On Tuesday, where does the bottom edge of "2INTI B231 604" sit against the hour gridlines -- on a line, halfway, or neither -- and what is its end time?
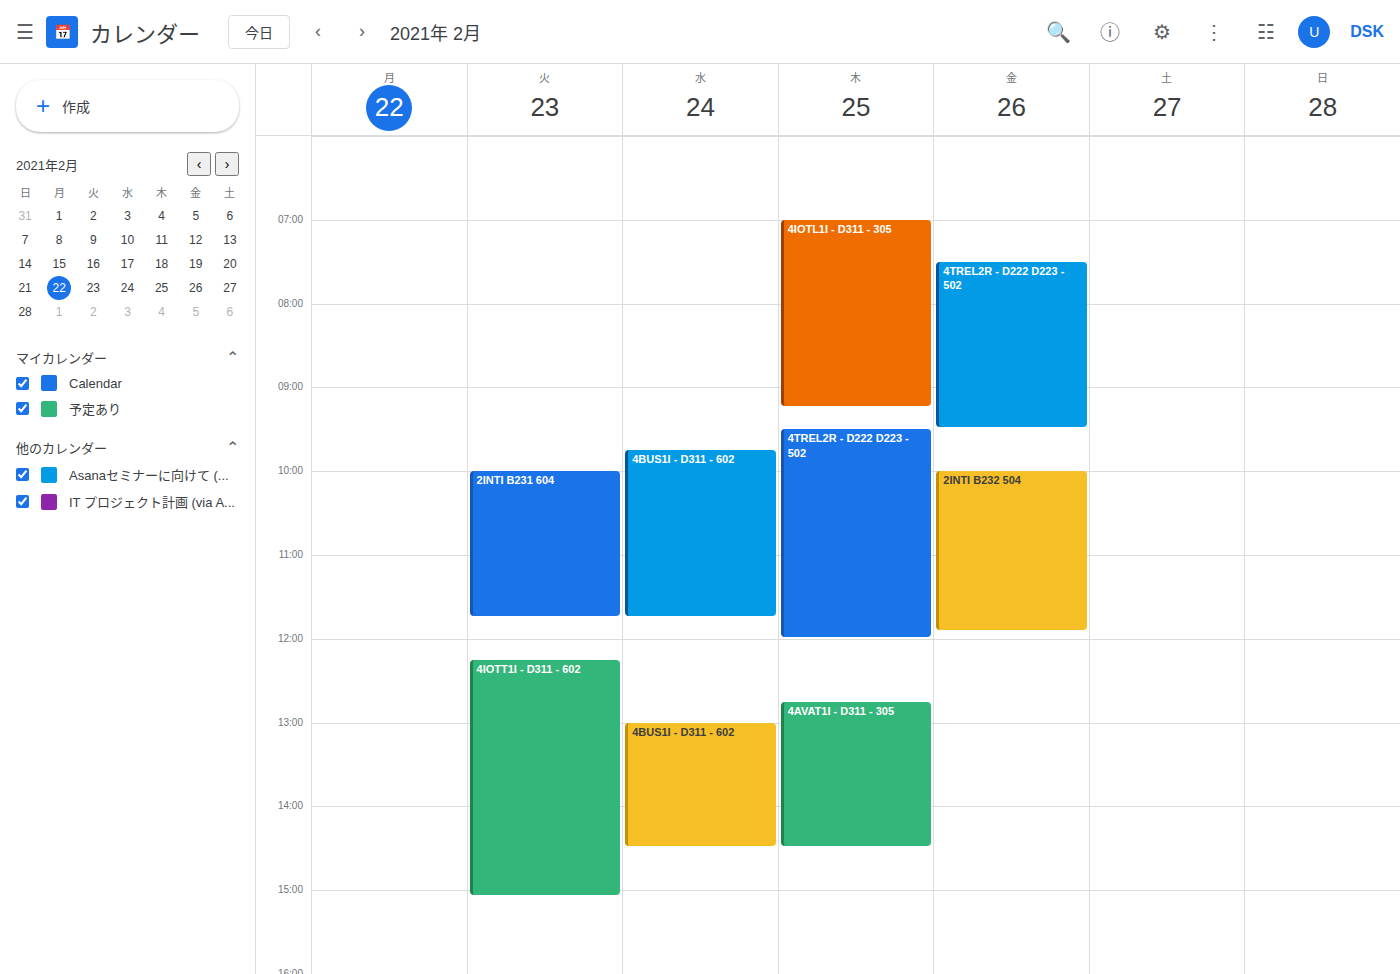
11:45 AM -- neither: three quarters of the way from the 11 AM line to the 12 PM line.